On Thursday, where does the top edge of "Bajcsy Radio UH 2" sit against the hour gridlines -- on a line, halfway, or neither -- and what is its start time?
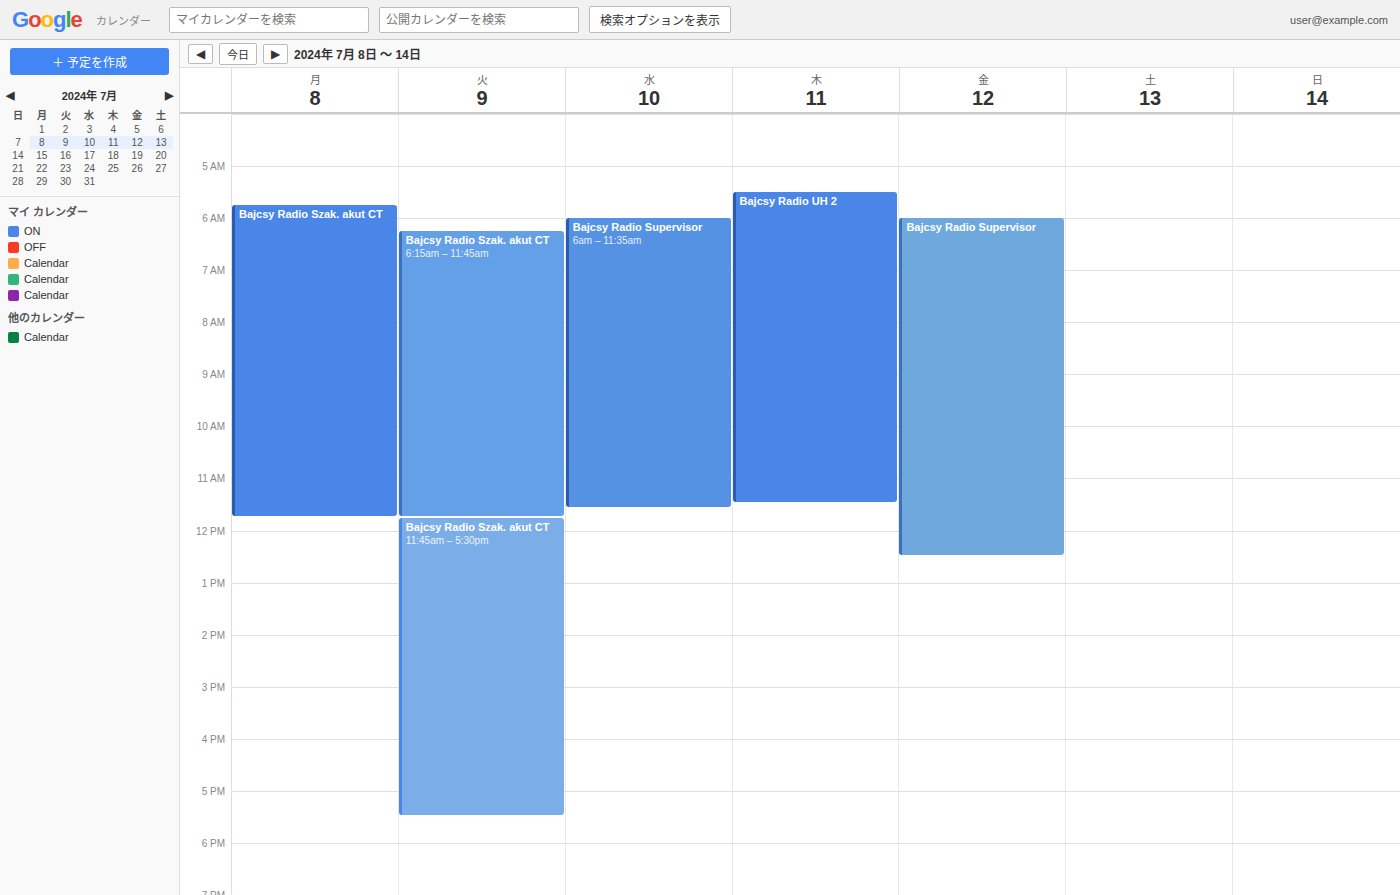
5:30 AM -- halfway between the 5 AM and 6 AM lines.